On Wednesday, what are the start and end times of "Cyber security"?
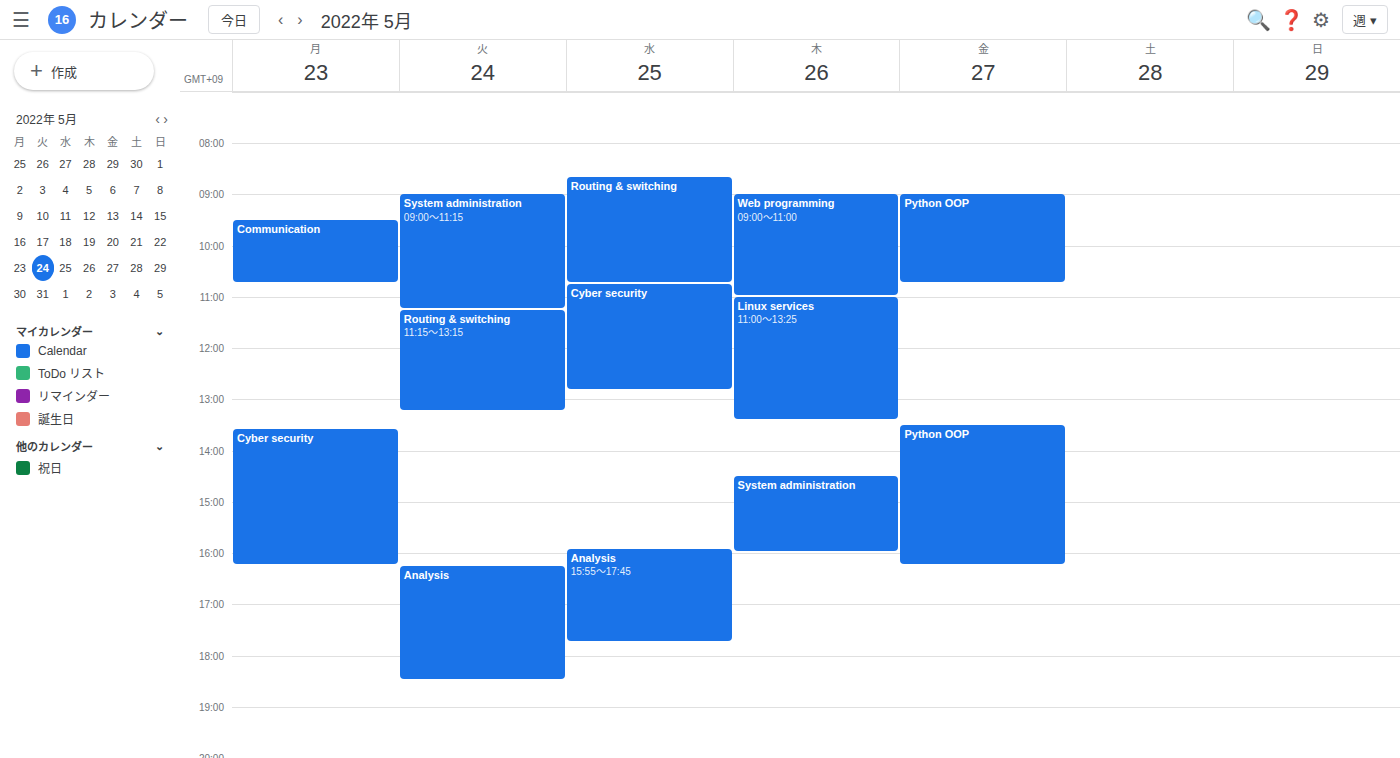
10:45 AM to 12:50 PM